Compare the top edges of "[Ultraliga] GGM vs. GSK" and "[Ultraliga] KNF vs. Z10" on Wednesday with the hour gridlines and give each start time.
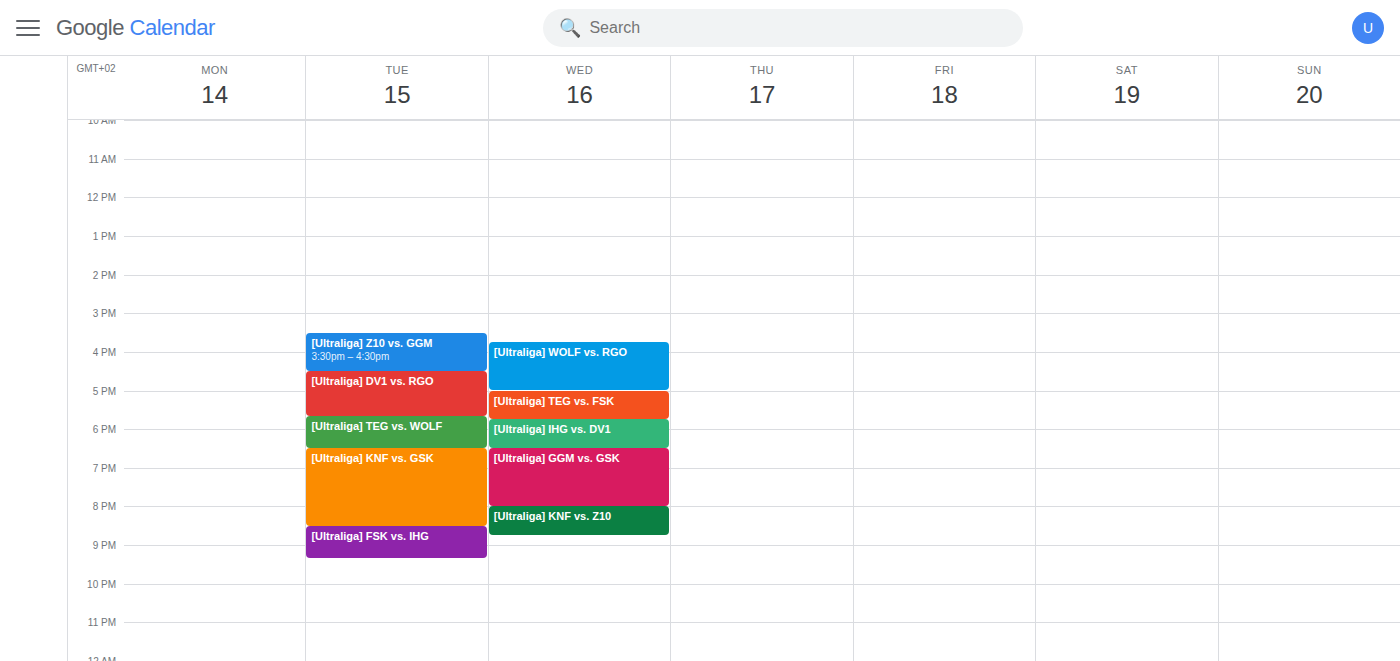
"[Ultraliga] GGM vs. GSK": 6:30 PM, halfway between the 6 PM and 7 PM lines. "[Ultraliga] KNF vs. Z10": 8:00 PM, exactly on the 8 PM line.